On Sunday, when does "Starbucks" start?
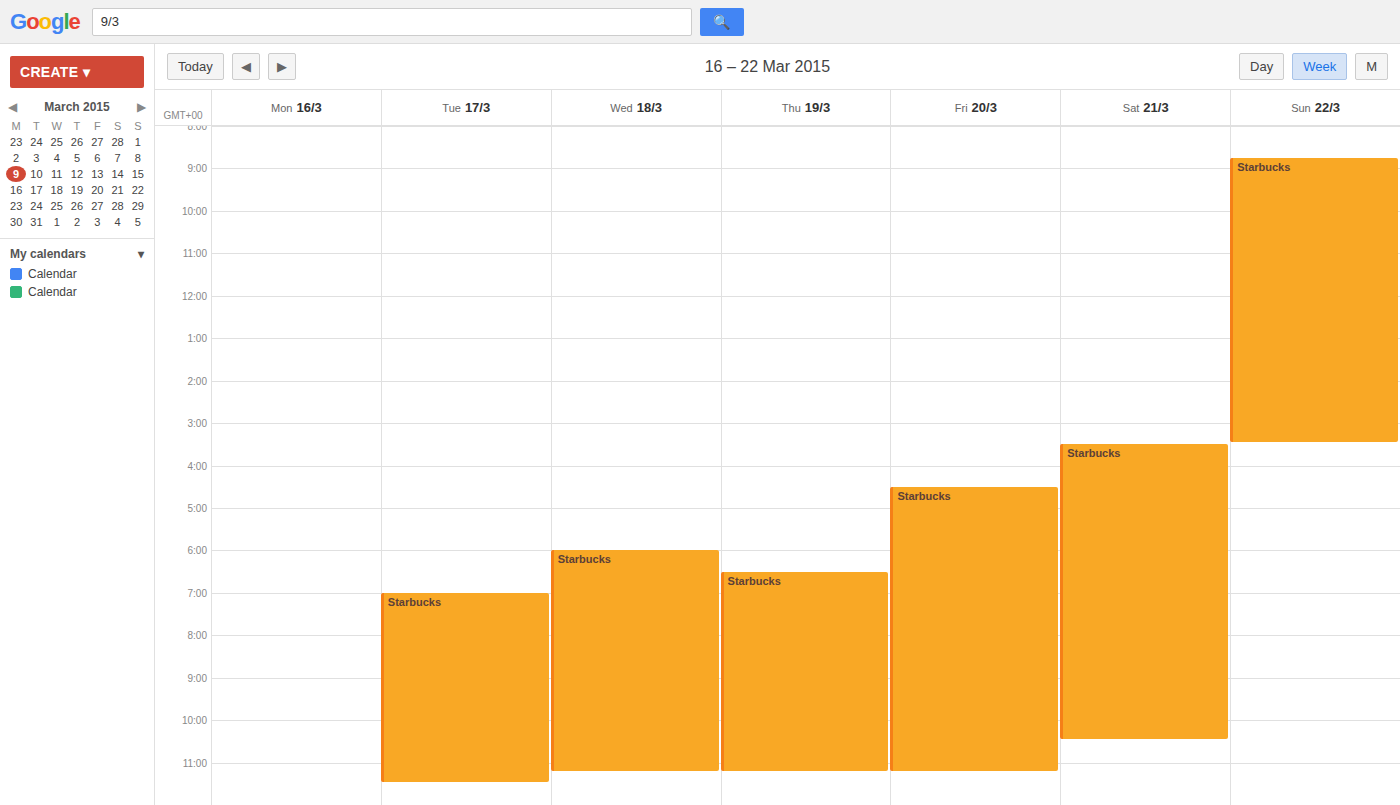
8:45 AM